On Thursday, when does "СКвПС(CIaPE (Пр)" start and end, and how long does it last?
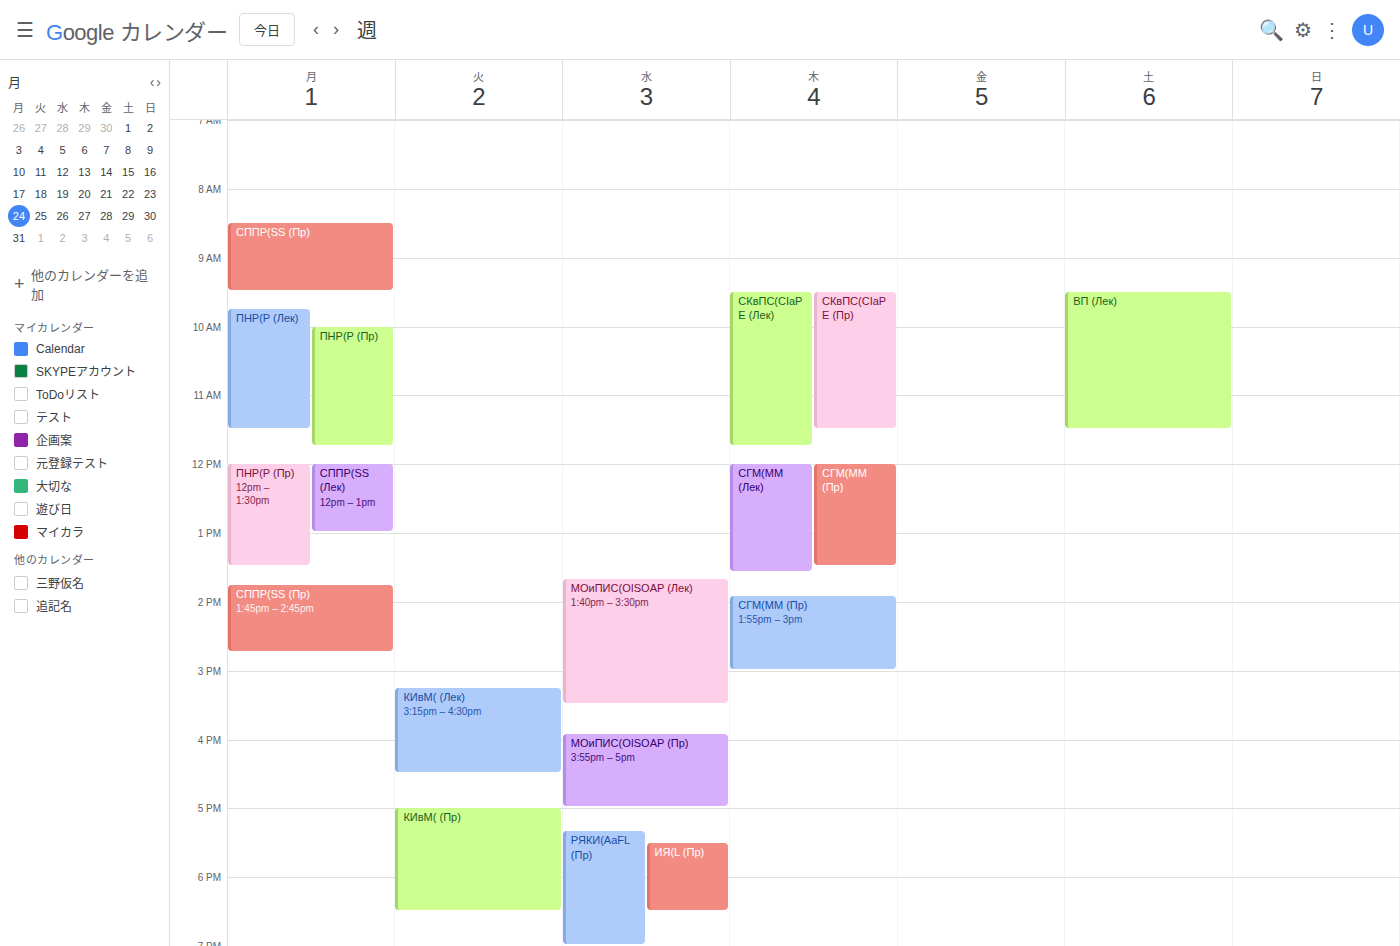
9:30 AM to 11:30 AM, 2 hours